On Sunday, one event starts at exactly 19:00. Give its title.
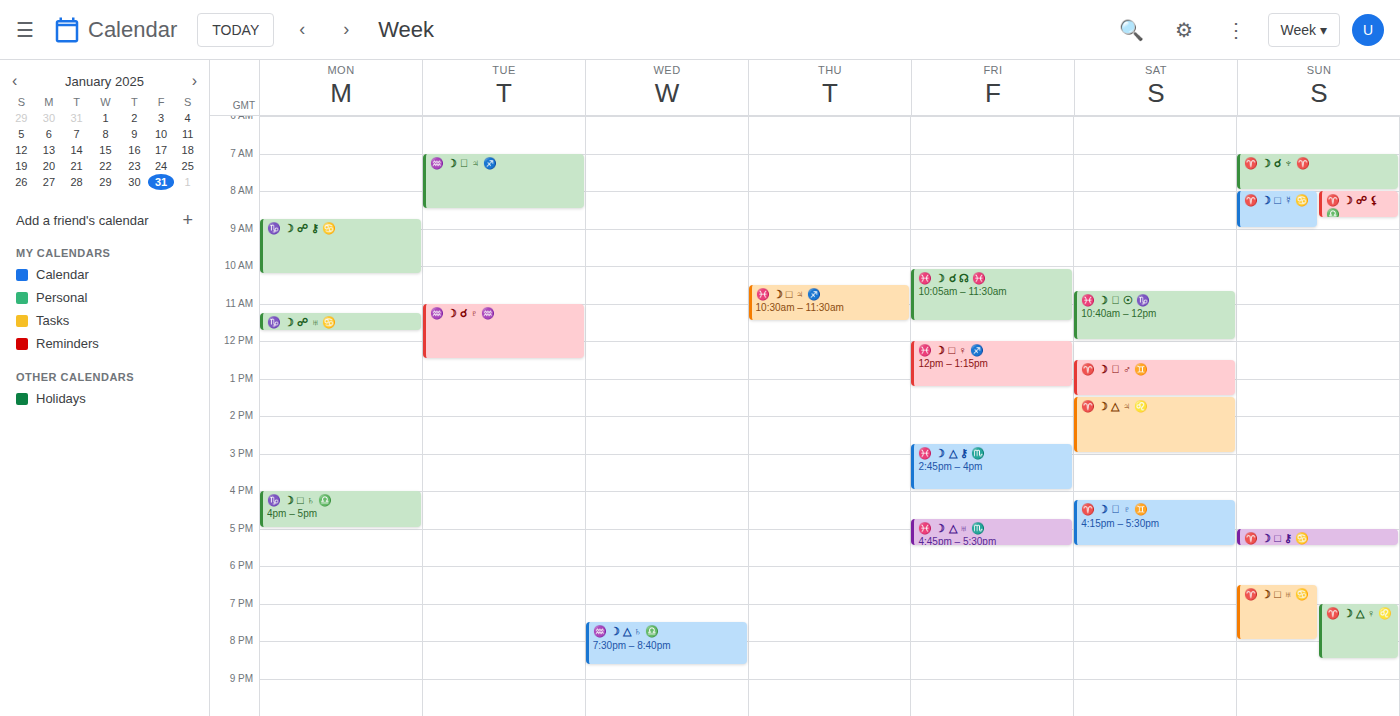
"♈️ ☽ △ ♀ ♌️"